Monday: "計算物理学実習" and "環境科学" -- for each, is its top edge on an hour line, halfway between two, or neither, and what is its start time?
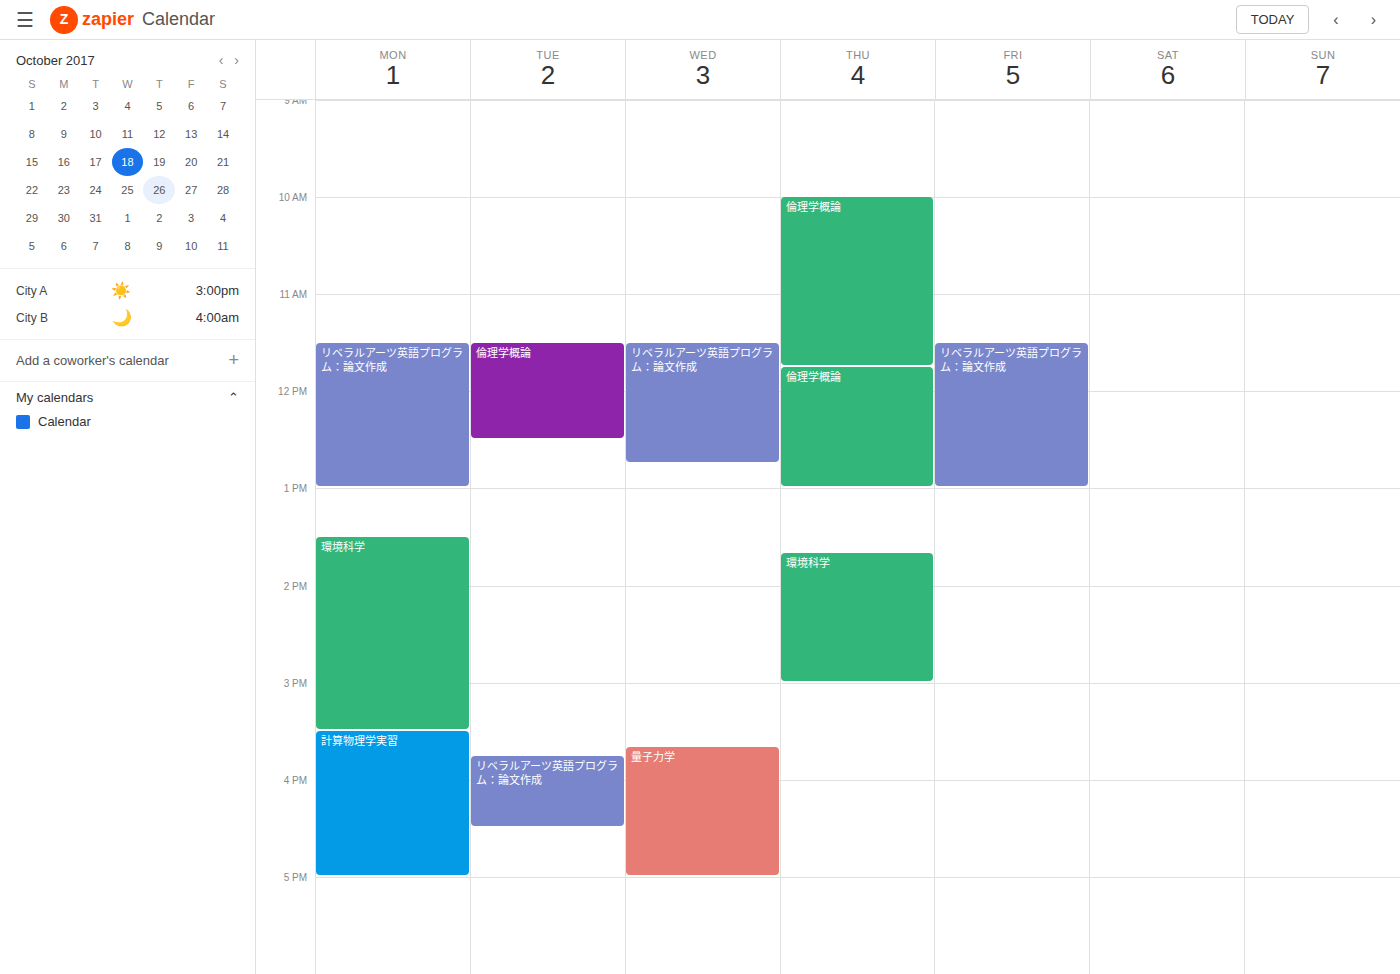
"計算物理学実習": 3:30 PM, halfway between the 3 PM and 4 PM lines. "環境科学": 1:30 PM, halfway between the 1 PM and 2 PM lines.